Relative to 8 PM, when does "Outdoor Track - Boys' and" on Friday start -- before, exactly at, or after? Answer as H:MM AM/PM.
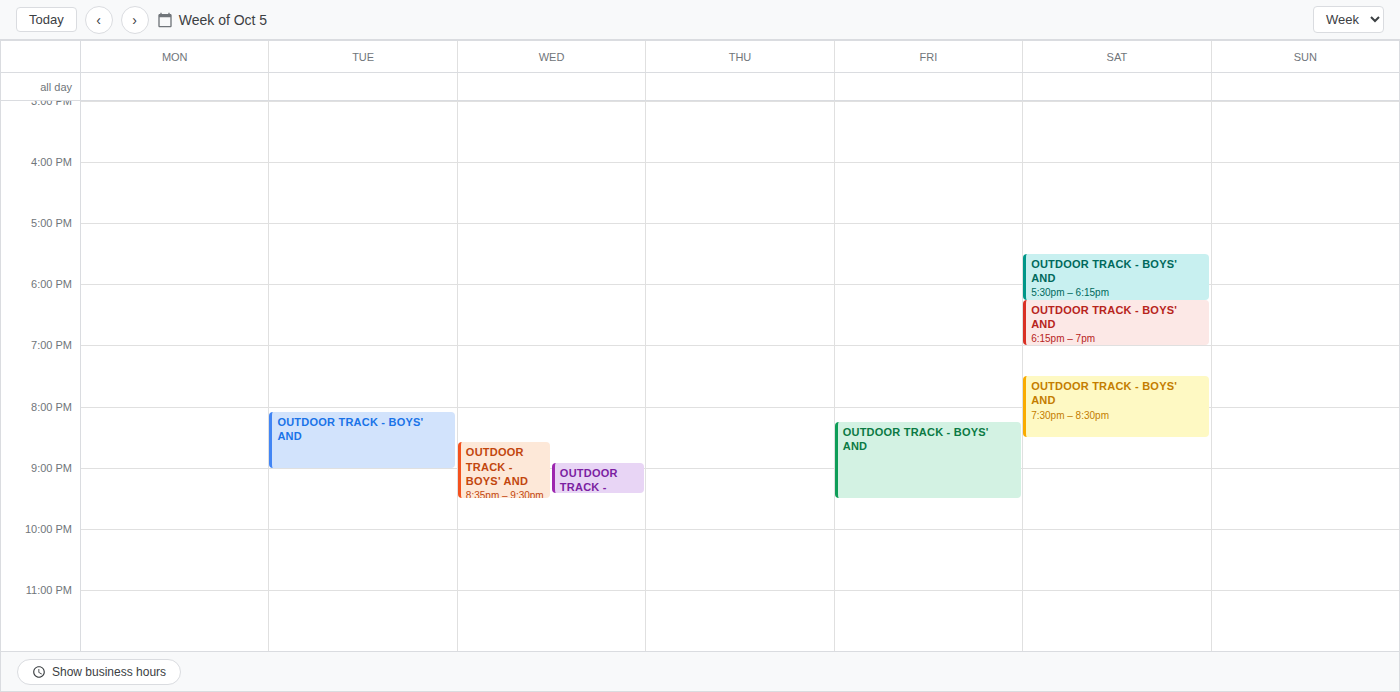
8:15 PM -- after 8 PM, 15 minutes below the 8 PM line.